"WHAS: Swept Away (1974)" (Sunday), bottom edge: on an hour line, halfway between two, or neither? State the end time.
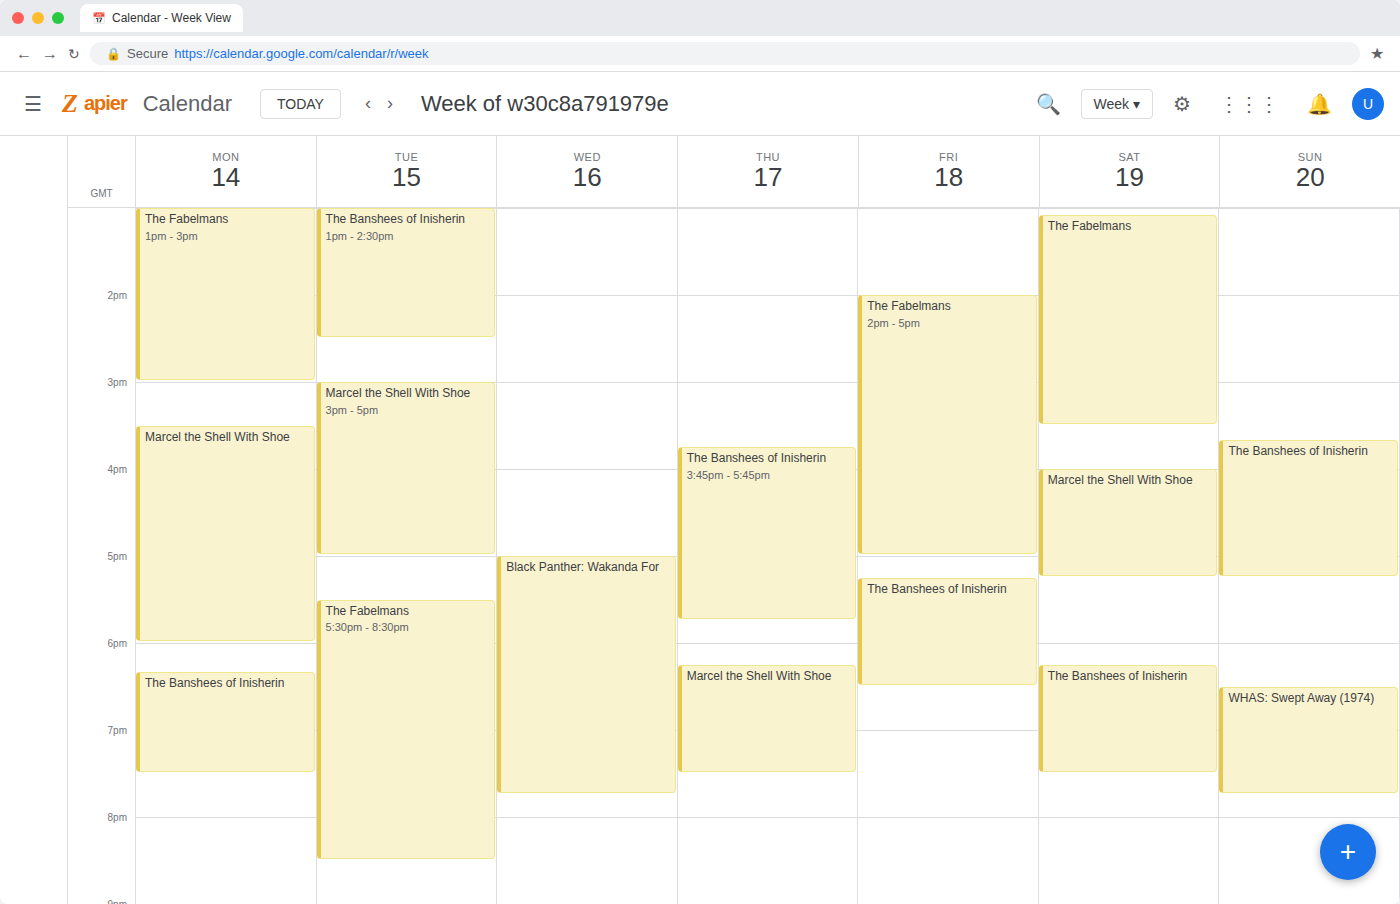
7:45 PM -- neither: three quarters of the way from the 7 PM line to the 8 PM line.